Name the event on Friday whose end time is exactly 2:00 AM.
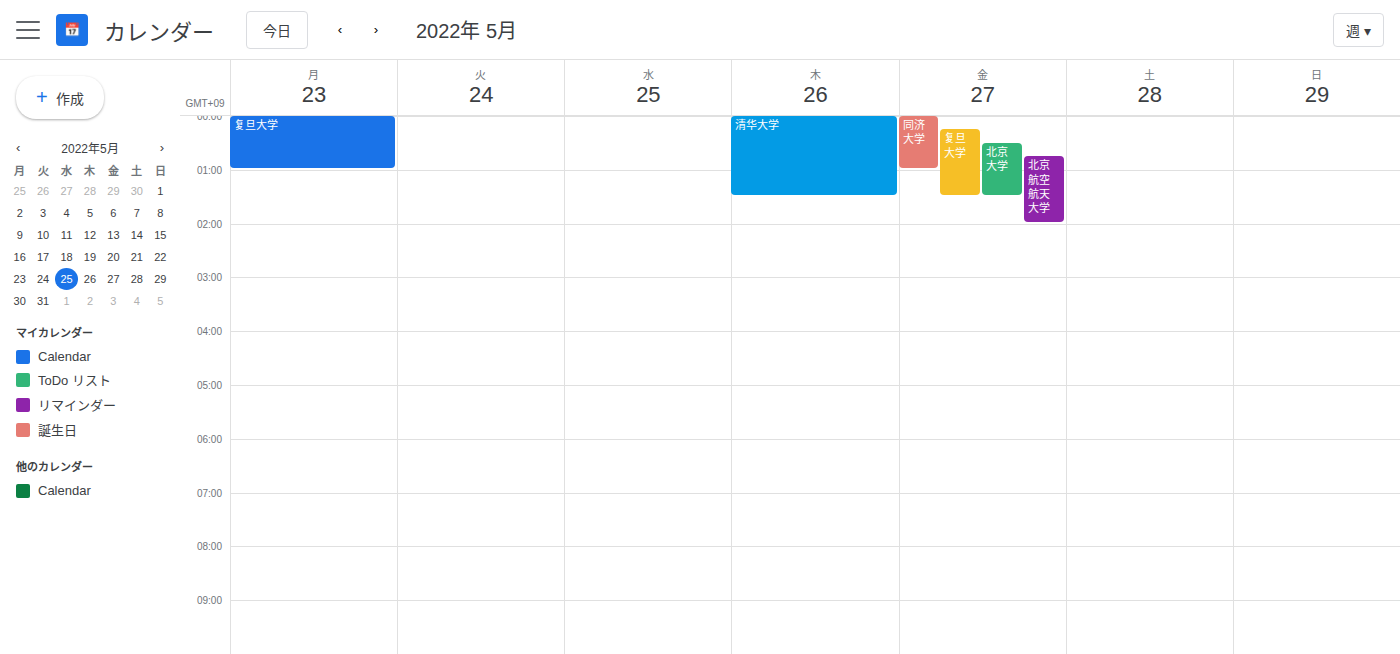
"北京航空航天大学"